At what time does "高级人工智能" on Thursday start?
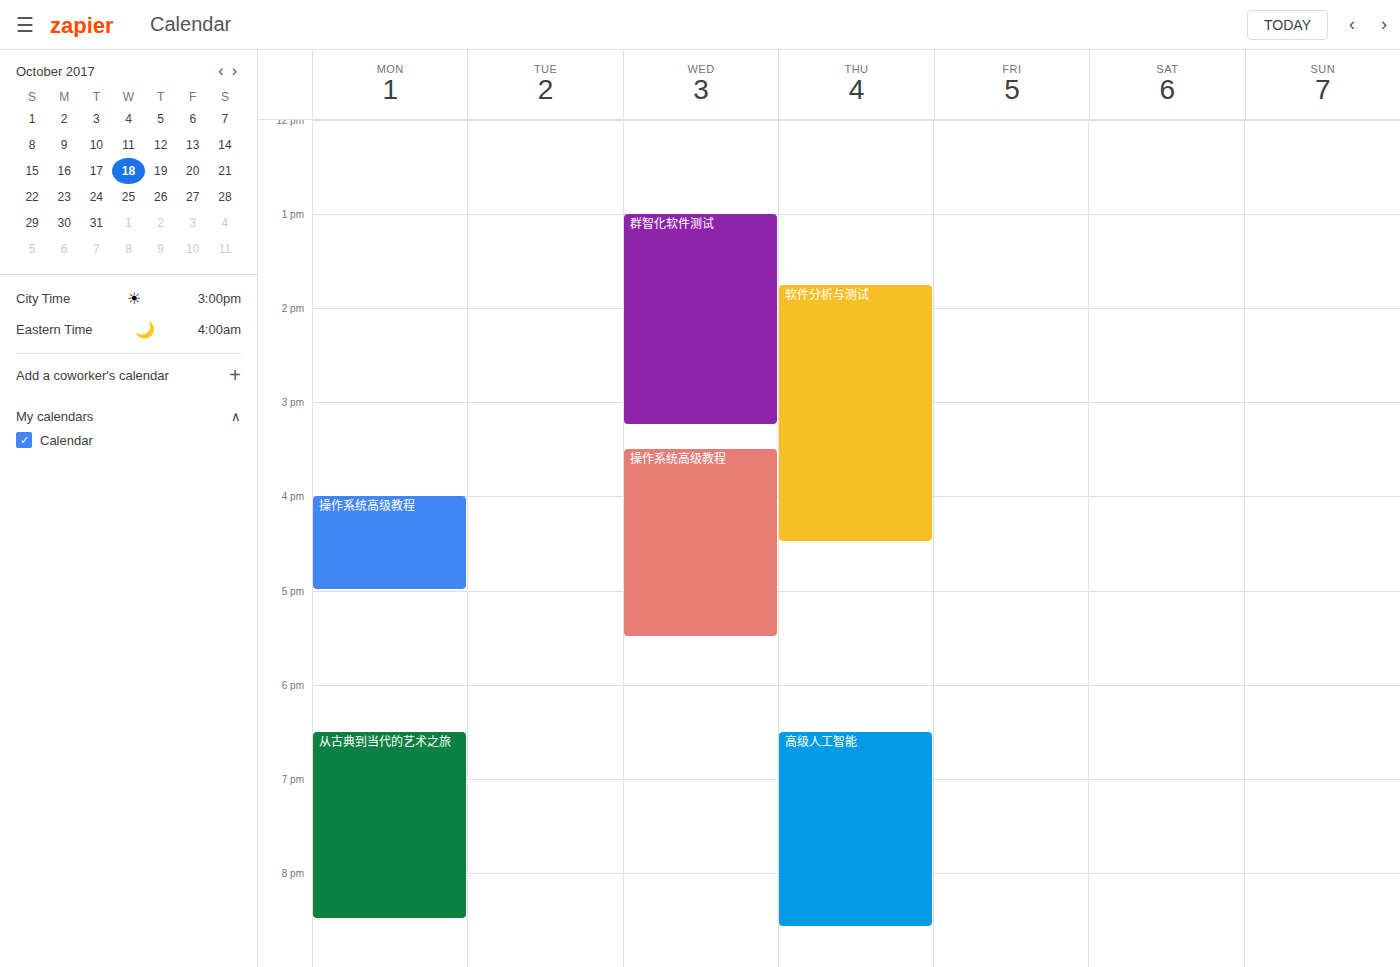
6:30 PM